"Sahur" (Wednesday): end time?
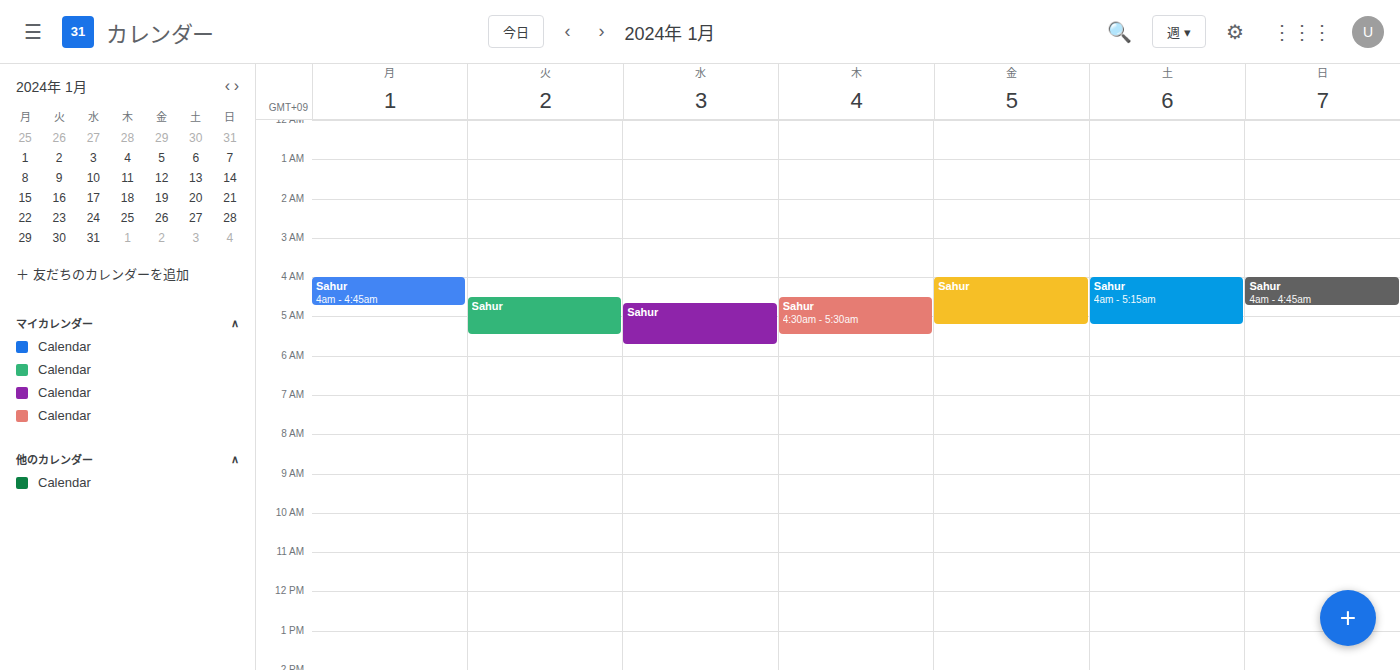
5:45 AM